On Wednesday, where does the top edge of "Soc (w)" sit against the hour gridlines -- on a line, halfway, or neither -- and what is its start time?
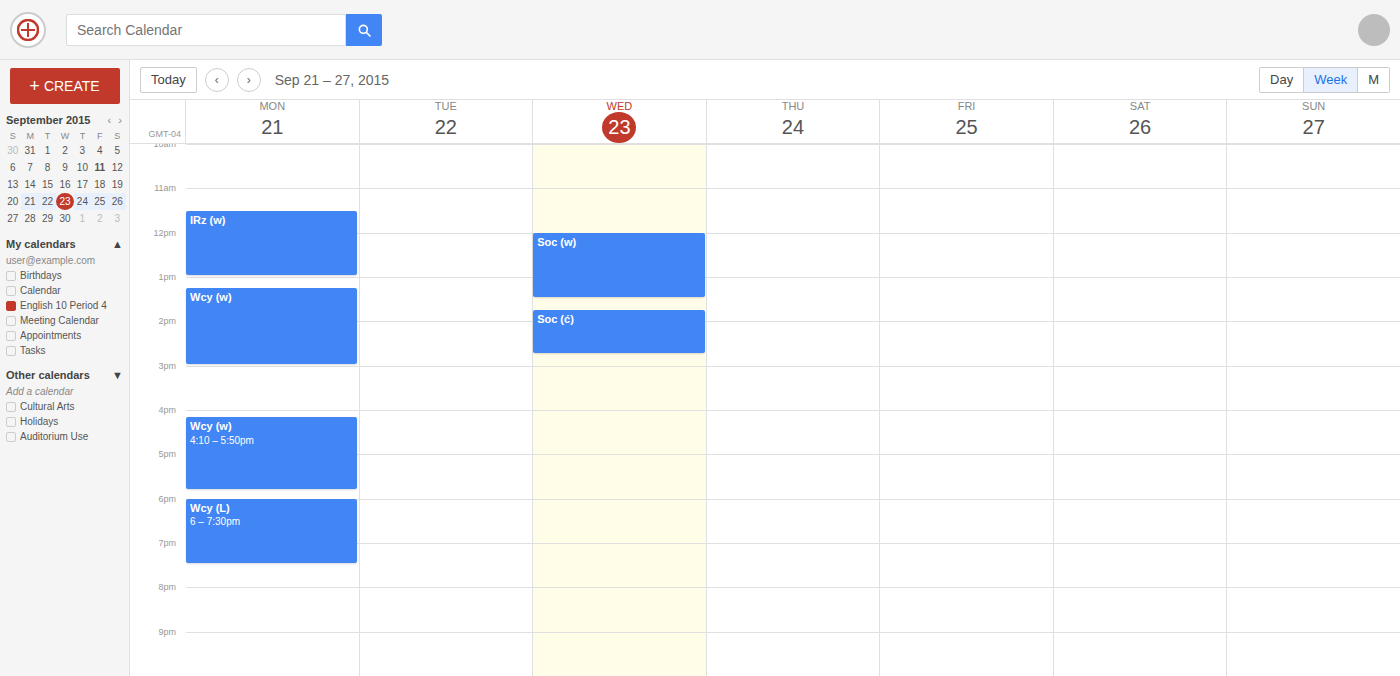
12:00 PM -- exactly on the 12 PM line.